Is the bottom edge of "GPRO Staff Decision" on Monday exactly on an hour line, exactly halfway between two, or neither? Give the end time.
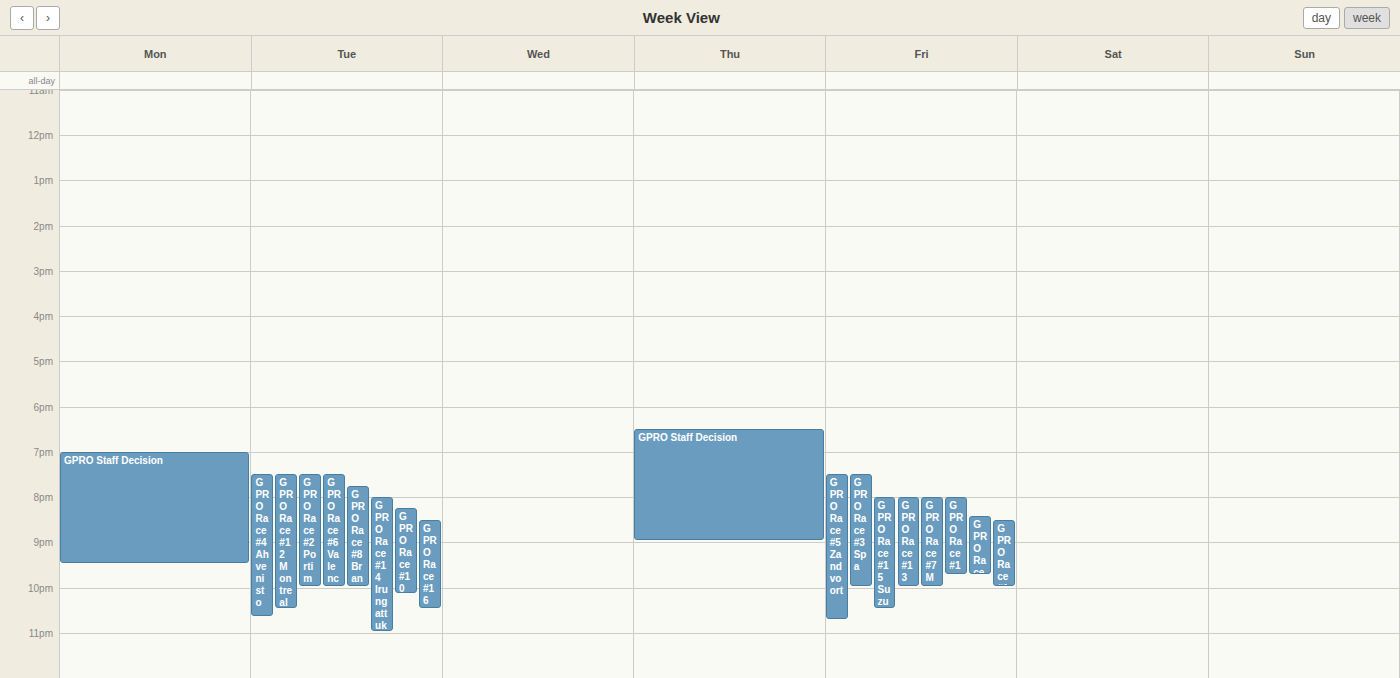
9:30 PM -- halfway between the 9 PM and 10 PM lines.